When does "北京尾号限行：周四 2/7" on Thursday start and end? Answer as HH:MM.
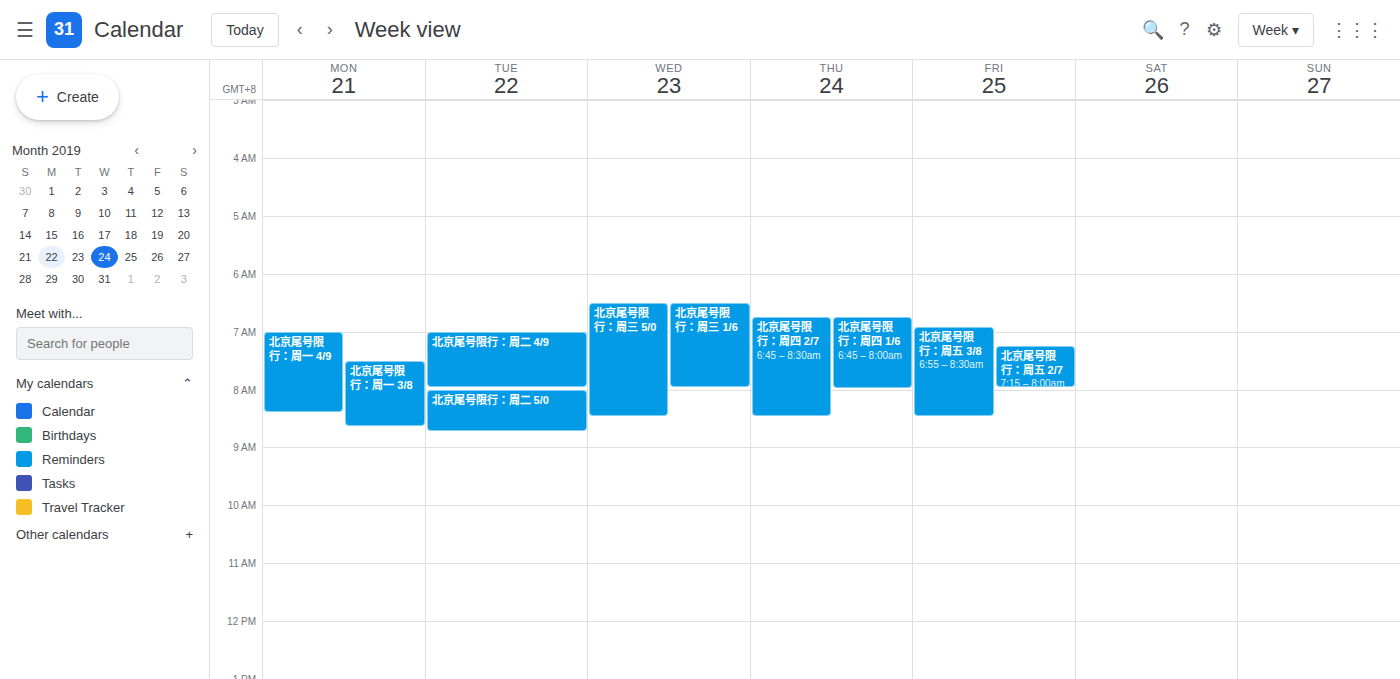
06:45 to 08:30